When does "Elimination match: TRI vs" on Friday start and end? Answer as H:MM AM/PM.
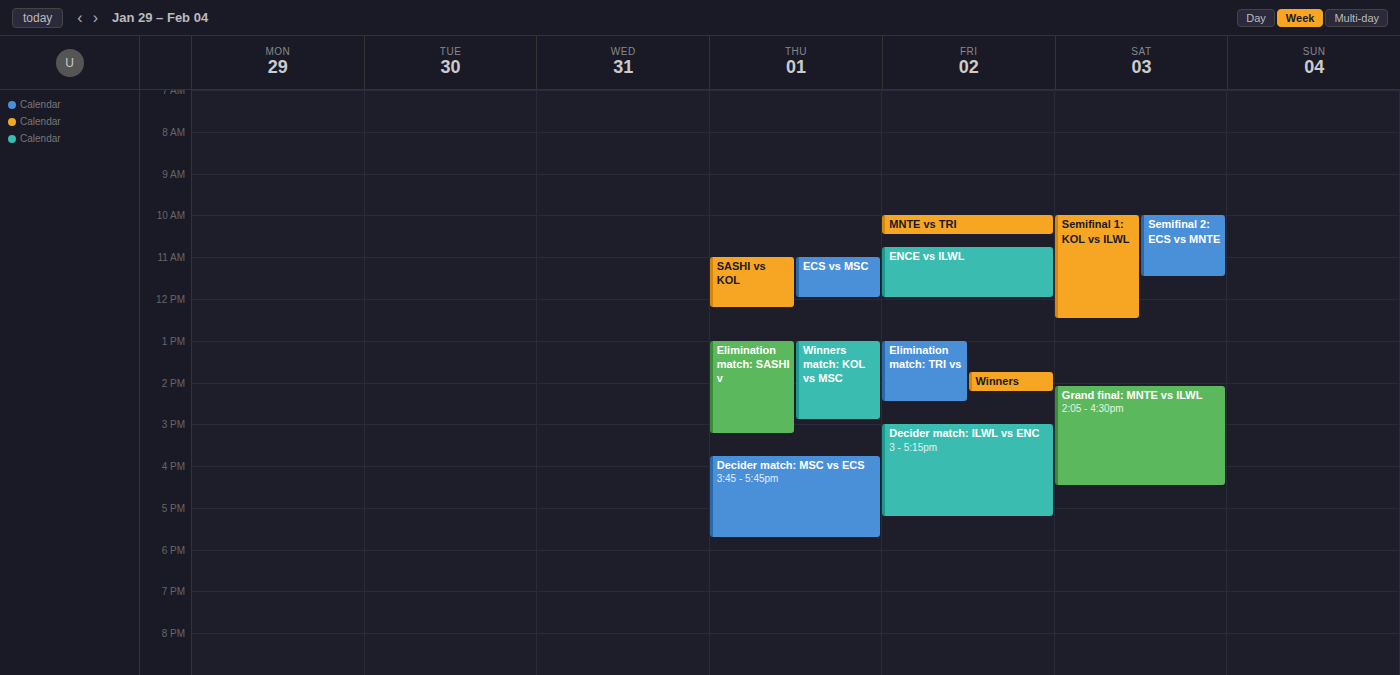
1:00 PM to 2:30 PM